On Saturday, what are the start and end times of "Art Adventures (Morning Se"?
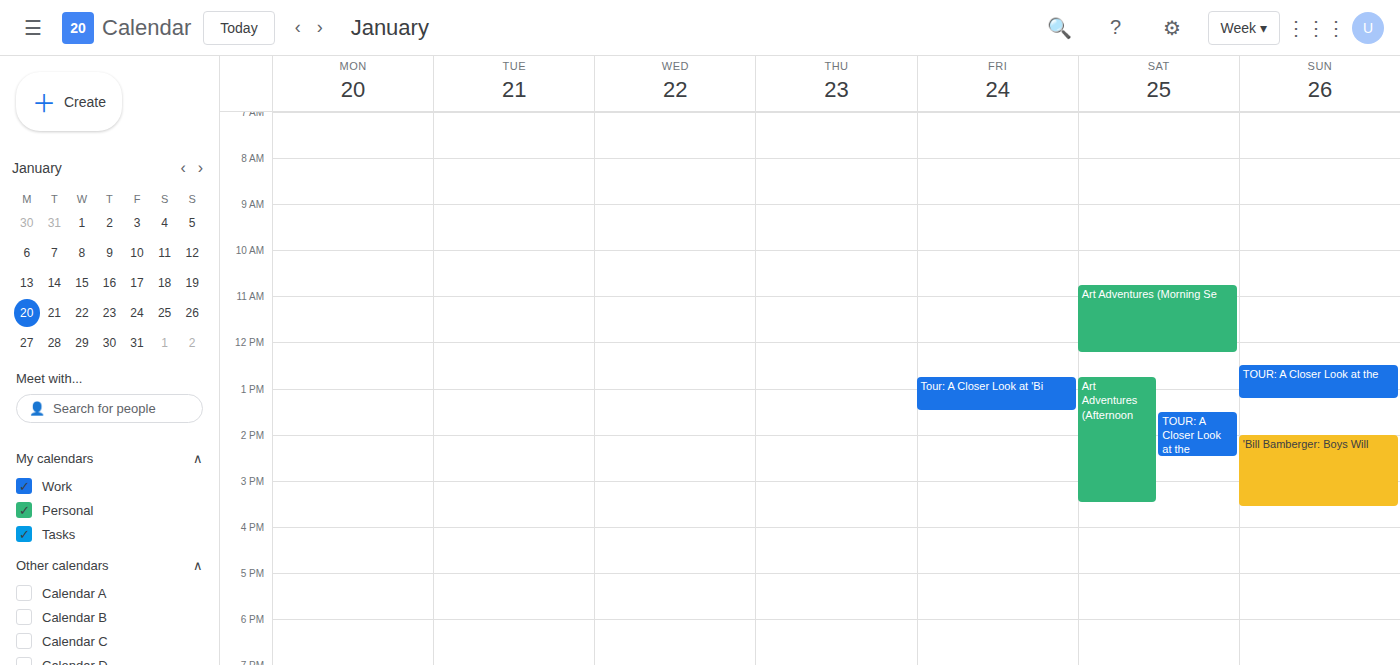
10:45 AM to 12:15 PM